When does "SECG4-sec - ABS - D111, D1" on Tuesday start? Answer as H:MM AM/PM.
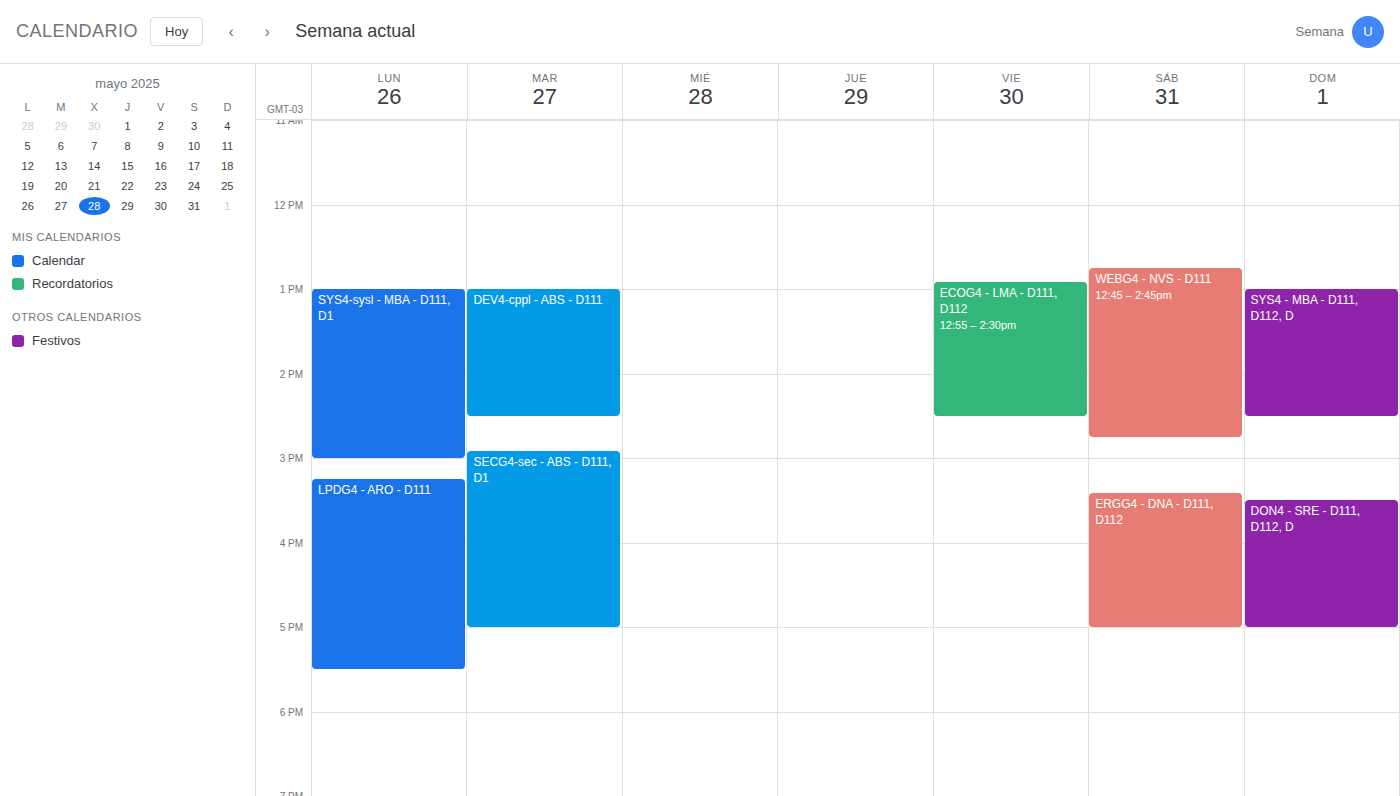
2:55 PM